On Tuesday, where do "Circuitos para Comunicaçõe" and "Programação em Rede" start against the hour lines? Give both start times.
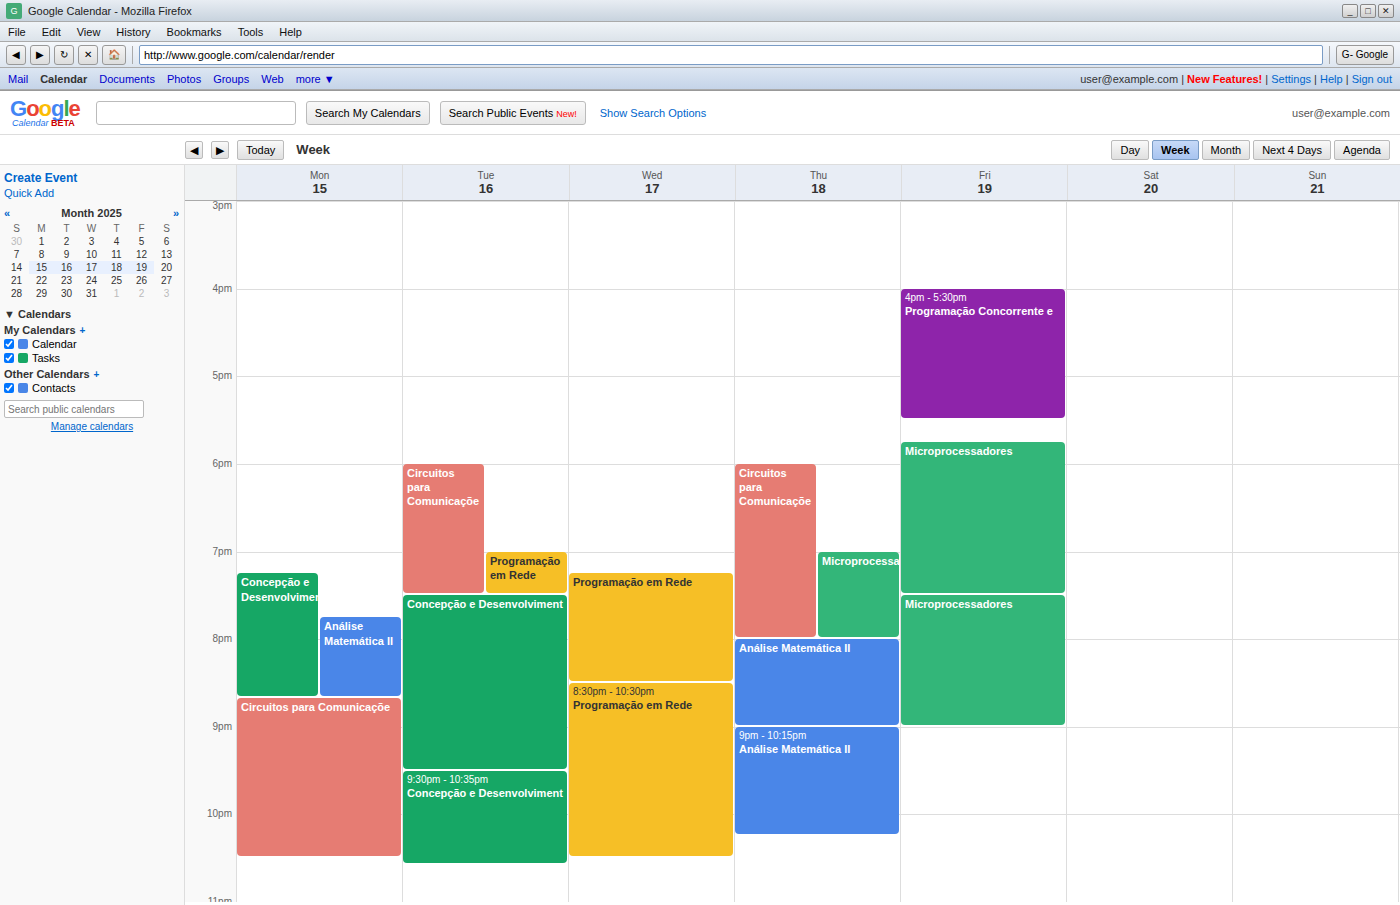
"Circuitos para Comunicaçõe": 18:00, exactly on the 18:00 line. "Programação em Rede": 19:00, exactly on the 19:00 line.